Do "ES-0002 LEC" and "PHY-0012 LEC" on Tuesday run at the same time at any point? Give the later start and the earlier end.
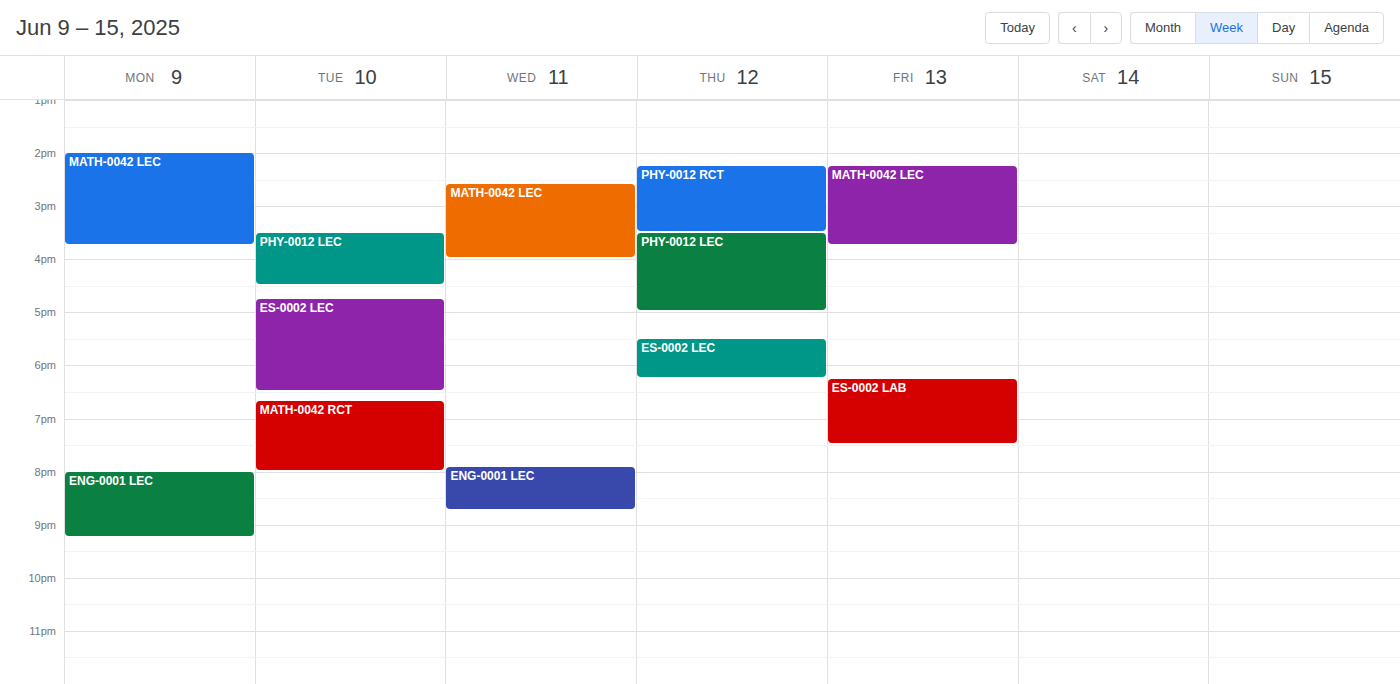
"PHY-0012 LEC" ends at 4:30 PM and "ES-0002 LEC" starts at 4:45 PM -- no overlap.